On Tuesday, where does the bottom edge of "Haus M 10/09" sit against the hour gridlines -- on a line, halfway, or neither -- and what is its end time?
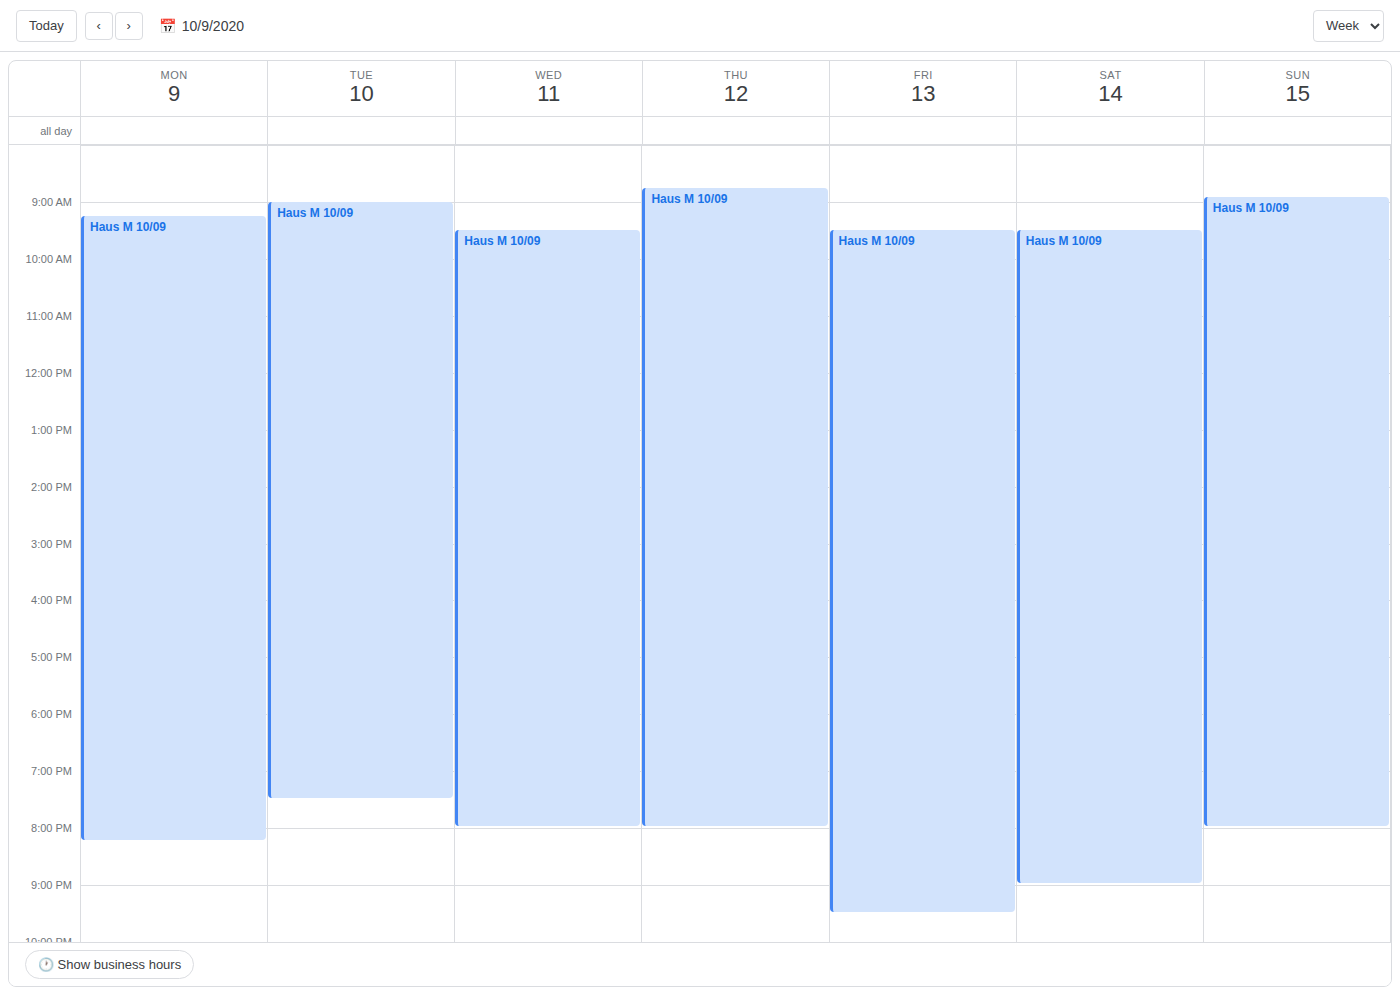
19:30 -- halfway between the 19:00 and 20:00 lines.